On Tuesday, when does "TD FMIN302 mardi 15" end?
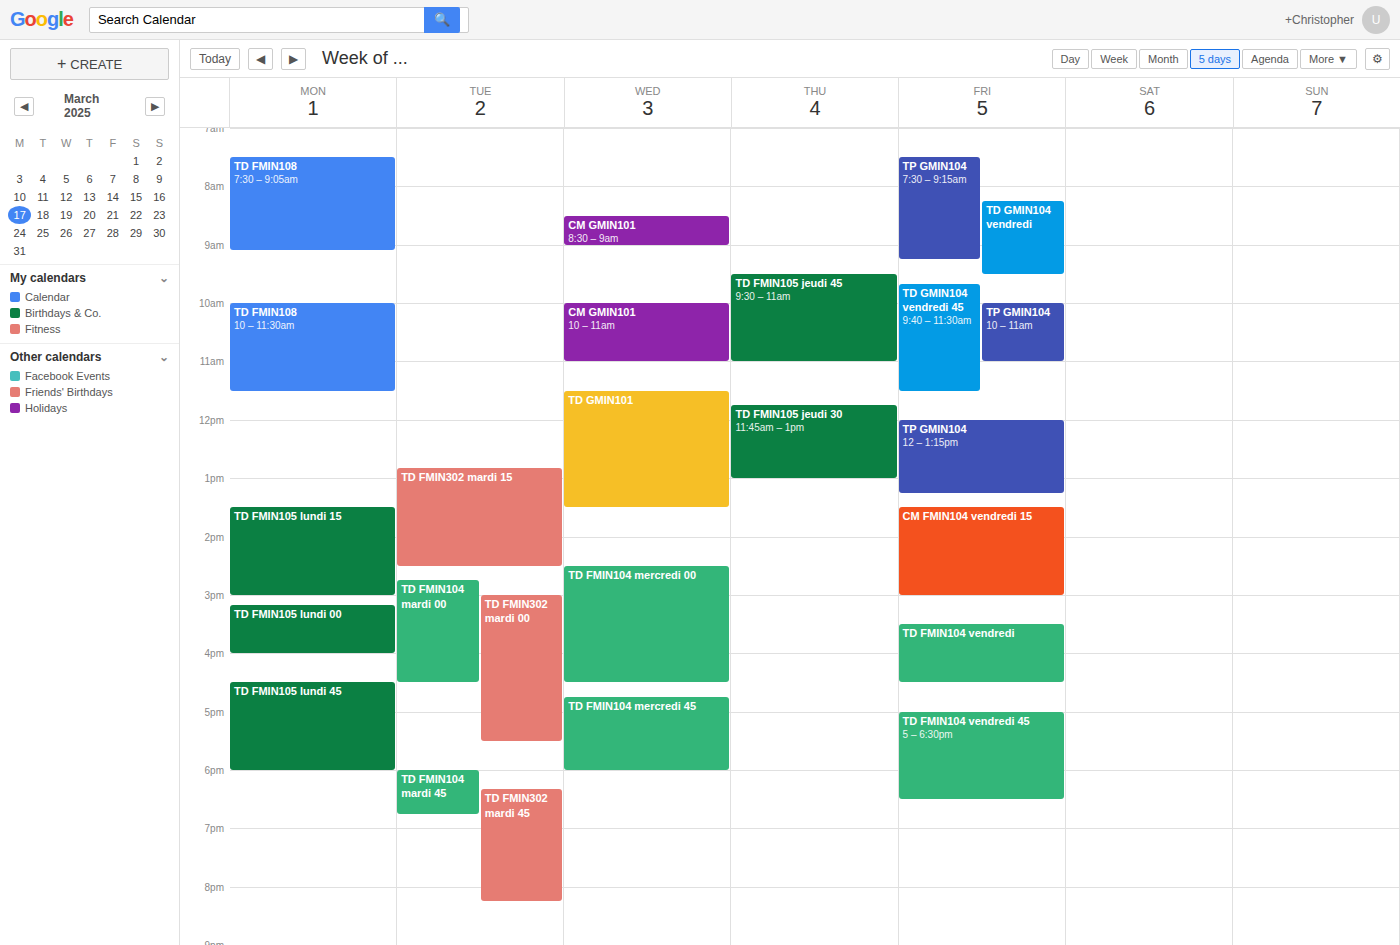
14:30